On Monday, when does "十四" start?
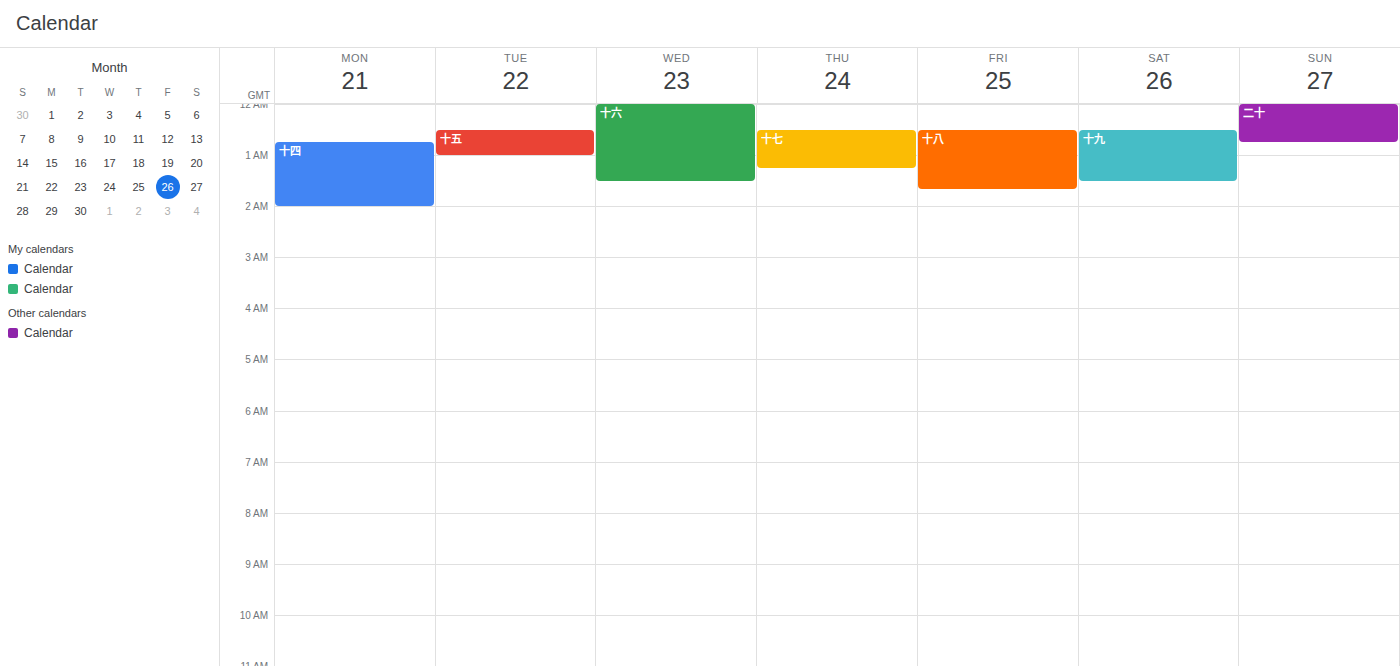
12:45 AM